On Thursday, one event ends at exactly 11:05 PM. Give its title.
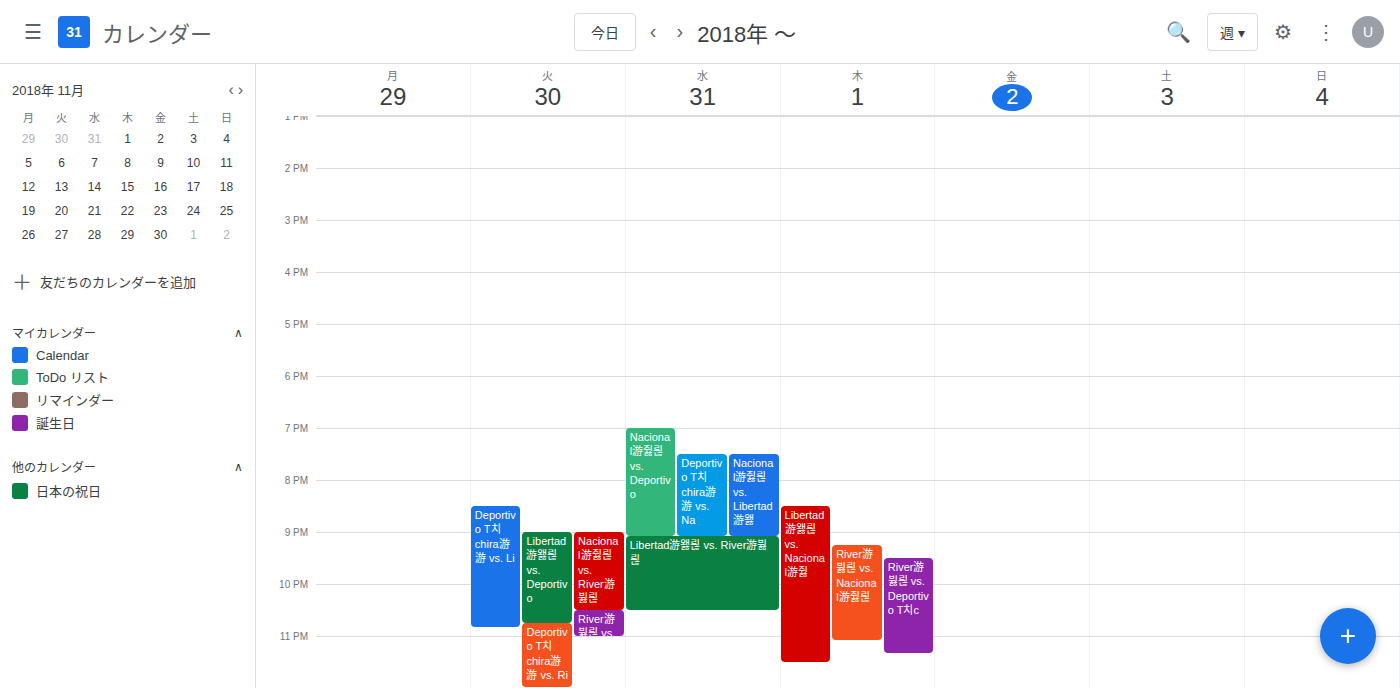
"River游뷣릖 vs. Nacional游쥟릖"